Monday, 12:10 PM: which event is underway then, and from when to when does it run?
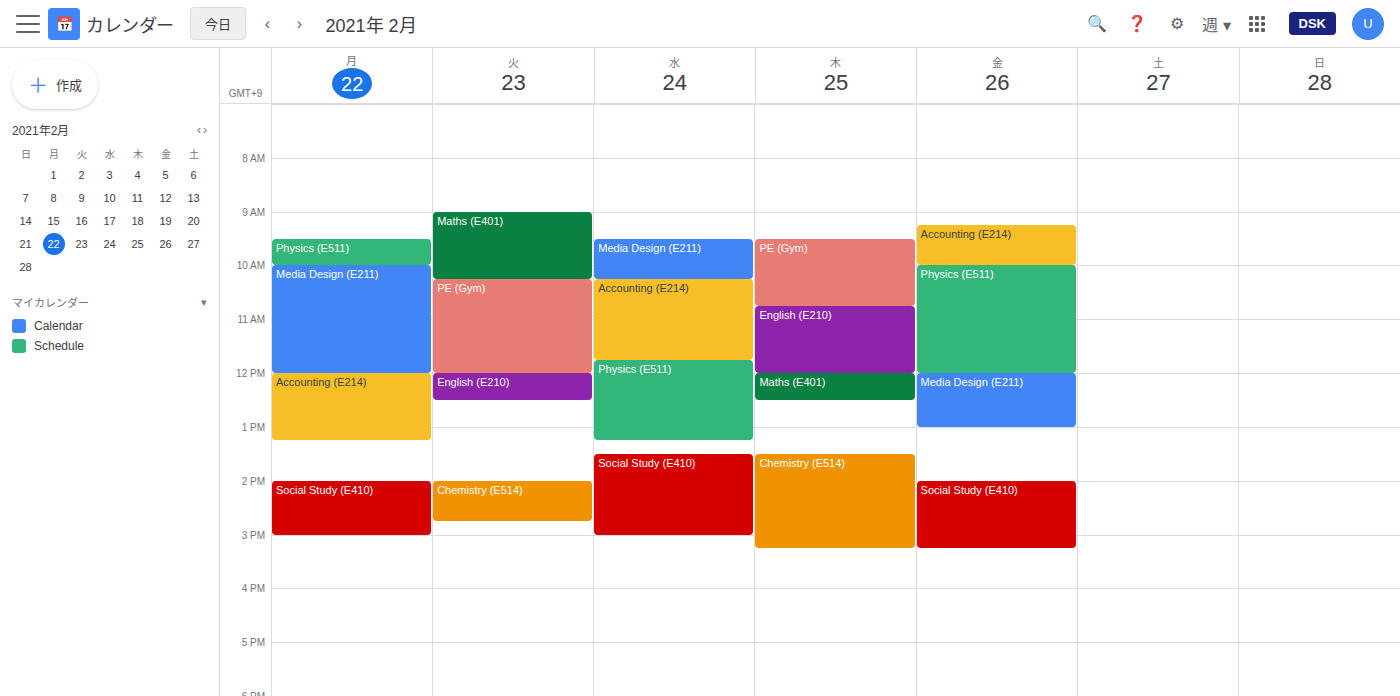
"Accounting (E214)", 12:00 PM to 1:15 PM